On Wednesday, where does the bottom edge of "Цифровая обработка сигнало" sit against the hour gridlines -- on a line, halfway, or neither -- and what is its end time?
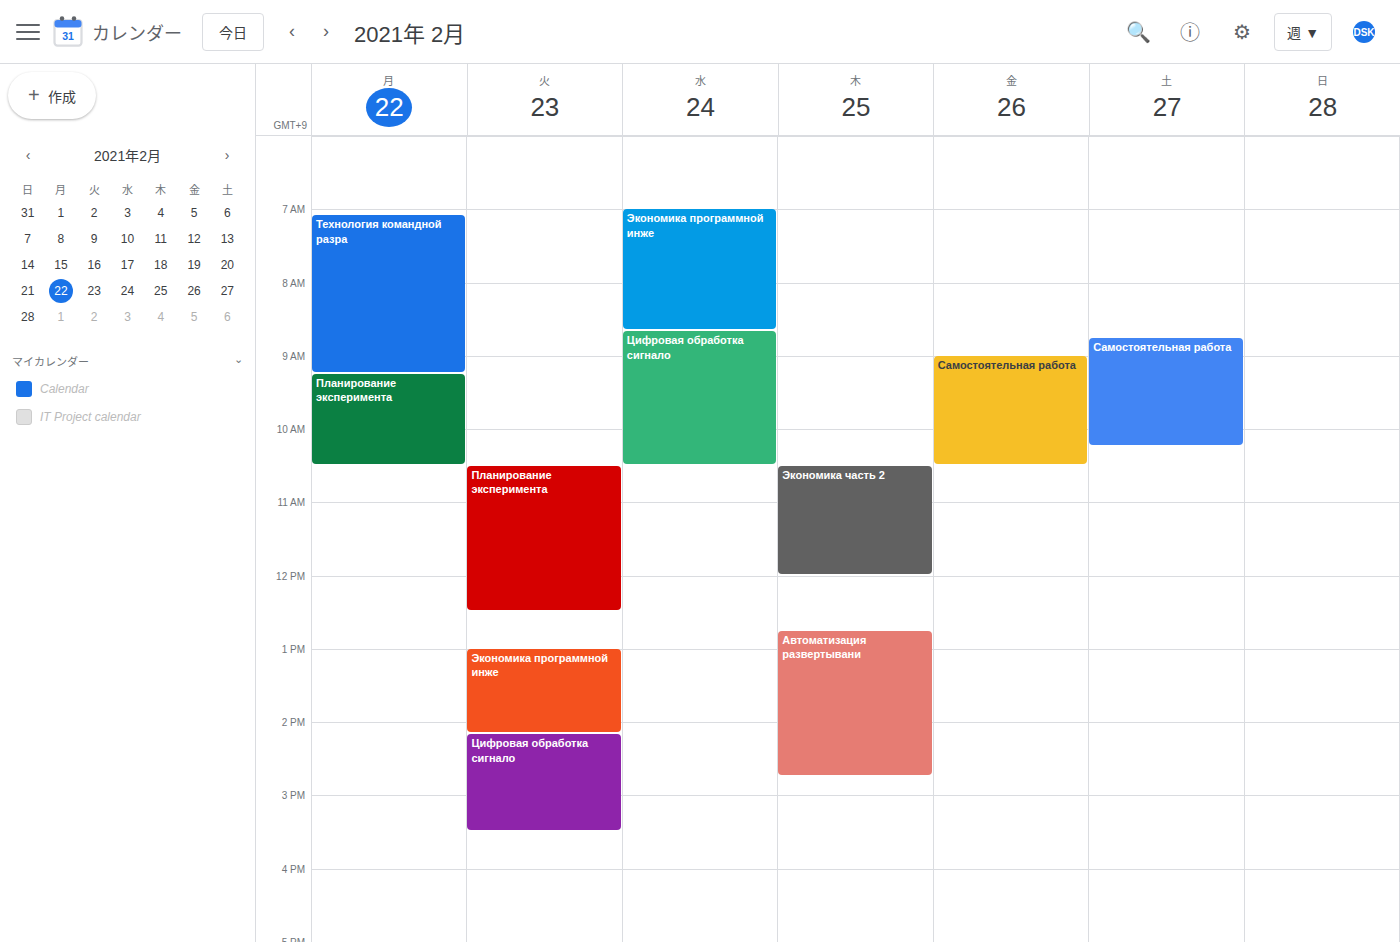
10:30 AM -- halfway between the 10 AM and 11 AM lines.